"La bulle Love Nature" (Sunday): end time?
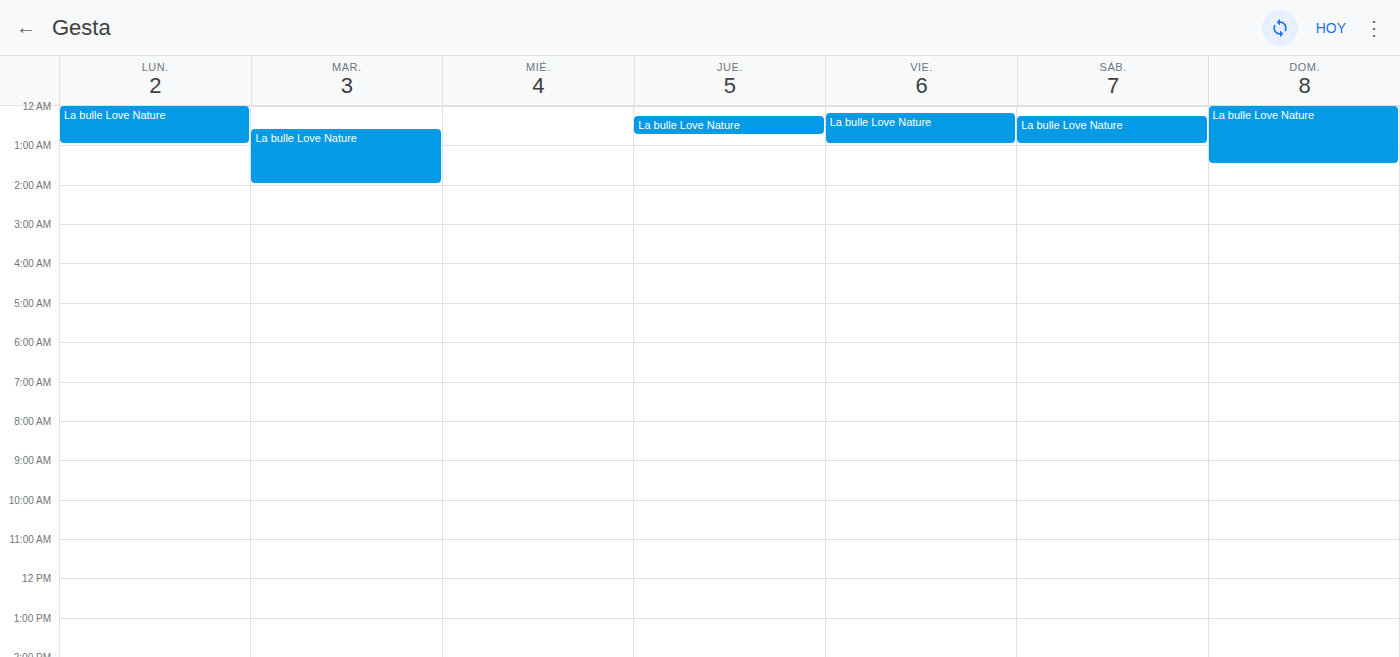
1:30 AM